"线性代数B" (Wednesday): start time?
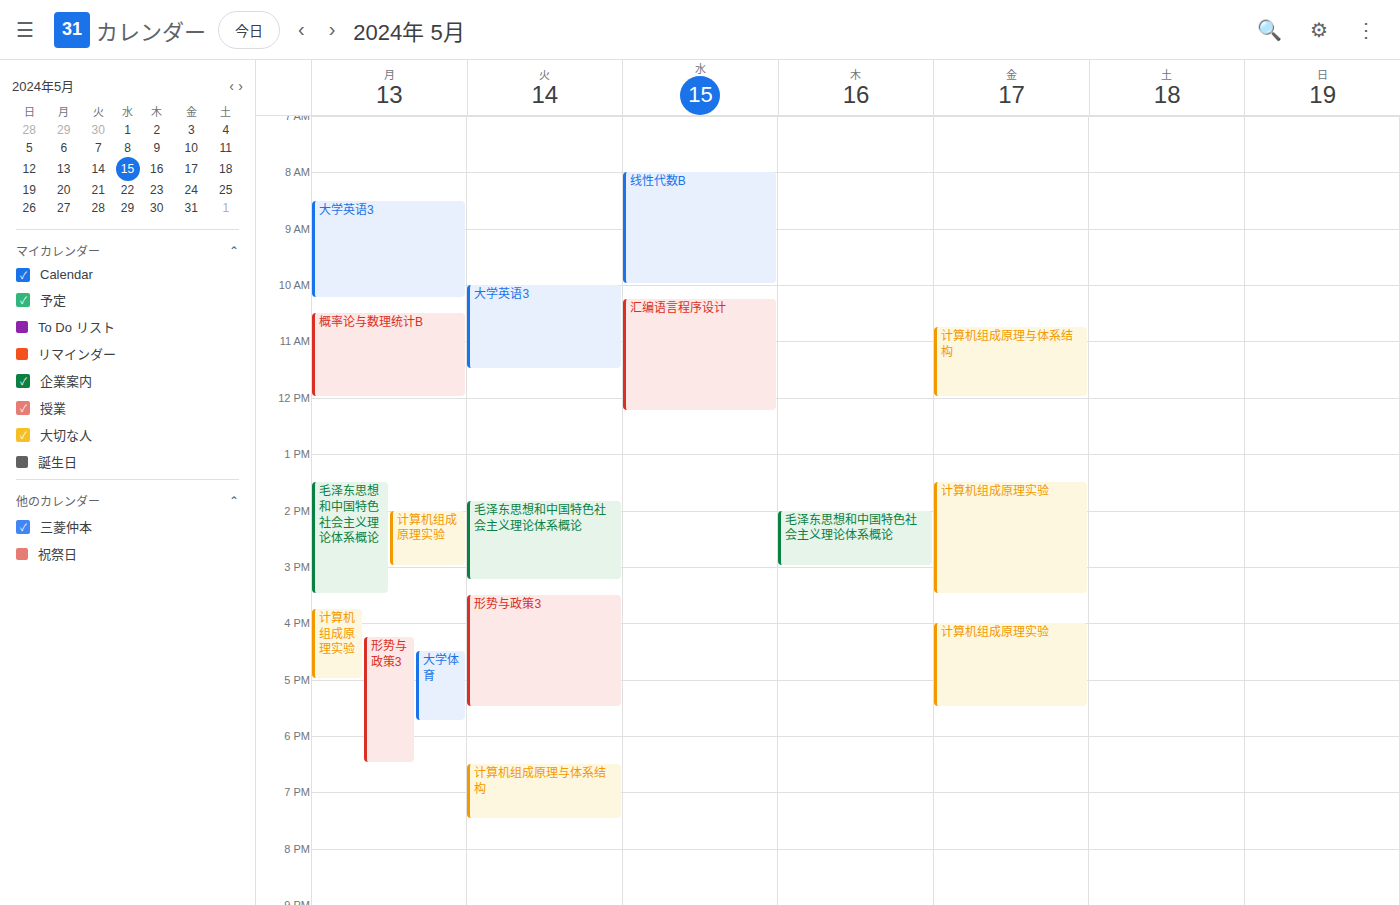
8:00 AM